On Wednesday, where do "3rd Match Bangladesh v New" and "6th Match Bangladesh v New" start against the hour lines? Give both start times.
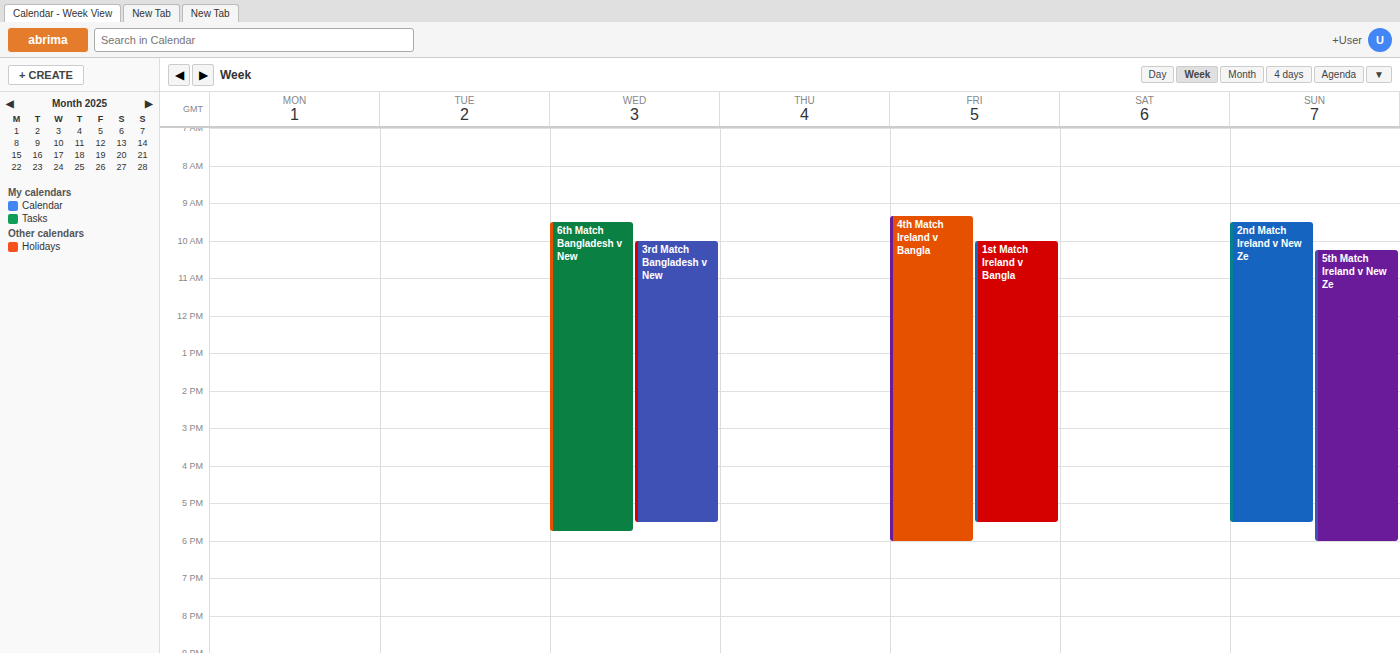
"3rd Match Bangladesh v New": 10:00 AM, exactly on the 10 AM line. "6th Match Bangladesh v New": 9:30 AM, halfway between the 9 AM and 10 AM lines.